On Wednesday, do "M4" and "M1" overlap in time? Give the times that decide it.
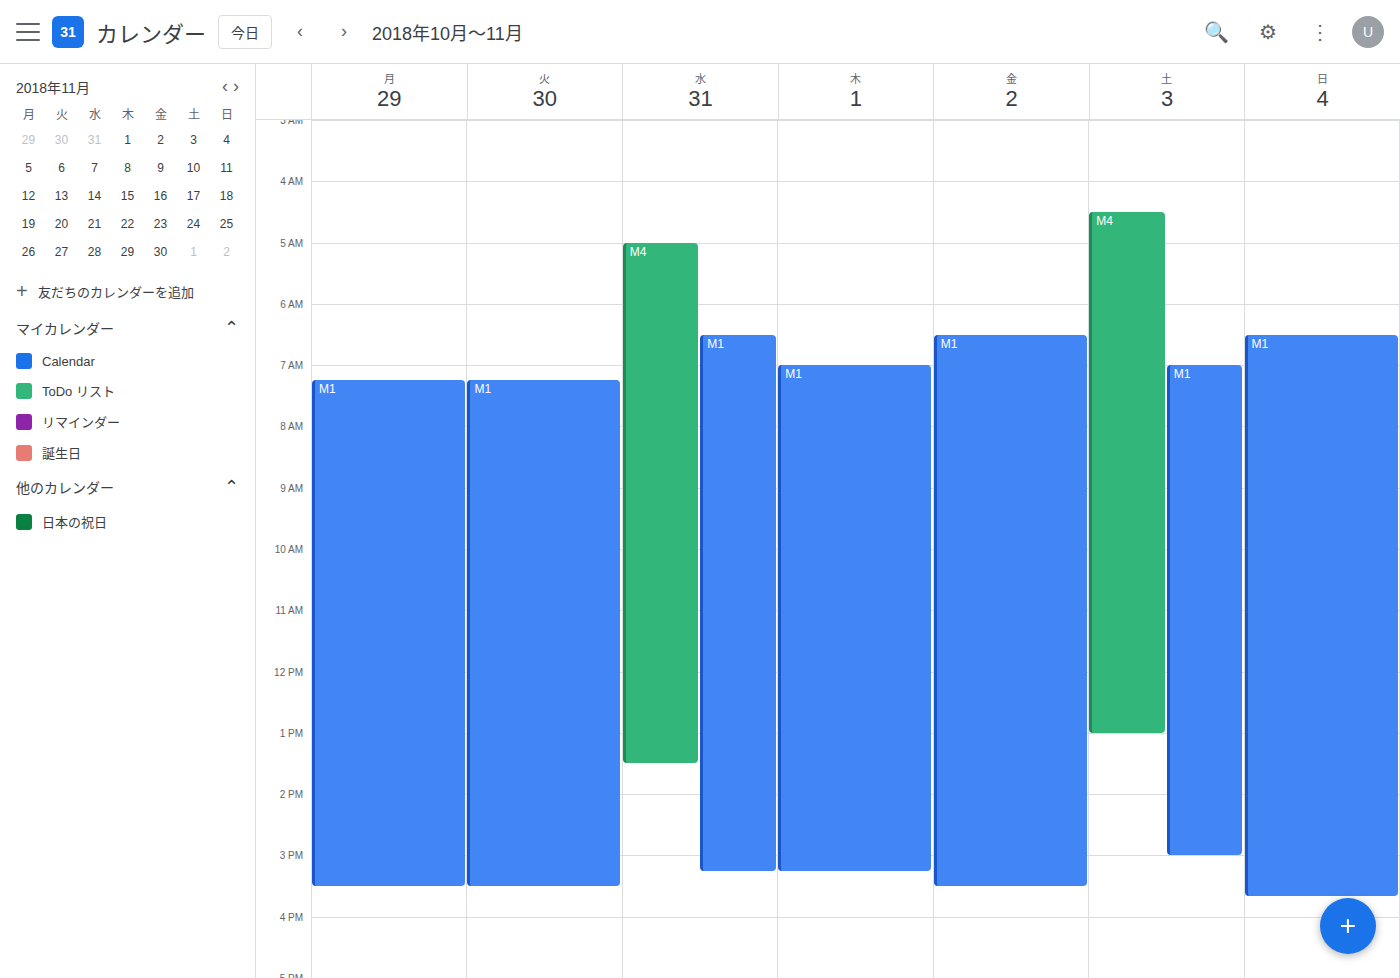
"M1" starts at 6:30 AM, before "M4" ends at 1:30 PM -- they overlap.